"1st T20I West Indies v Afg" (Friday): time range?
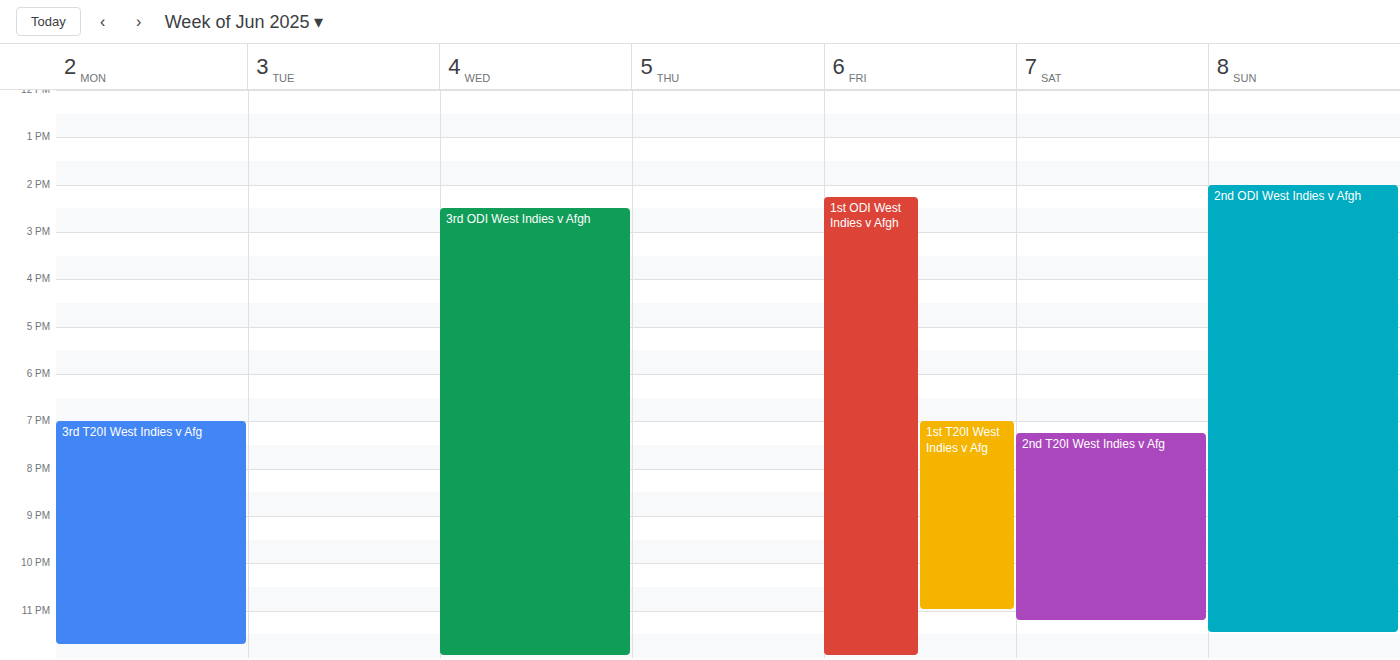
7:00 PM to 11:00 PM